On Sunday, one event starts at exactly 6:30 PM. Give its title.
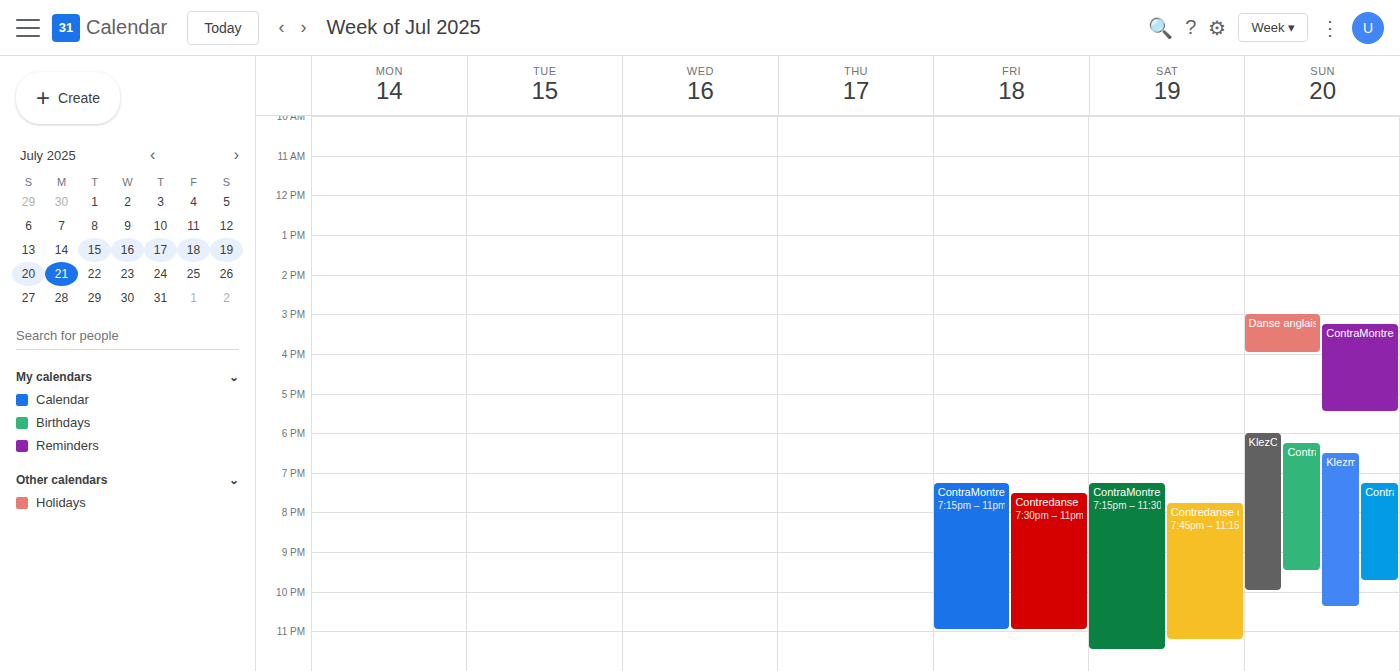
"Klezmer Contra"